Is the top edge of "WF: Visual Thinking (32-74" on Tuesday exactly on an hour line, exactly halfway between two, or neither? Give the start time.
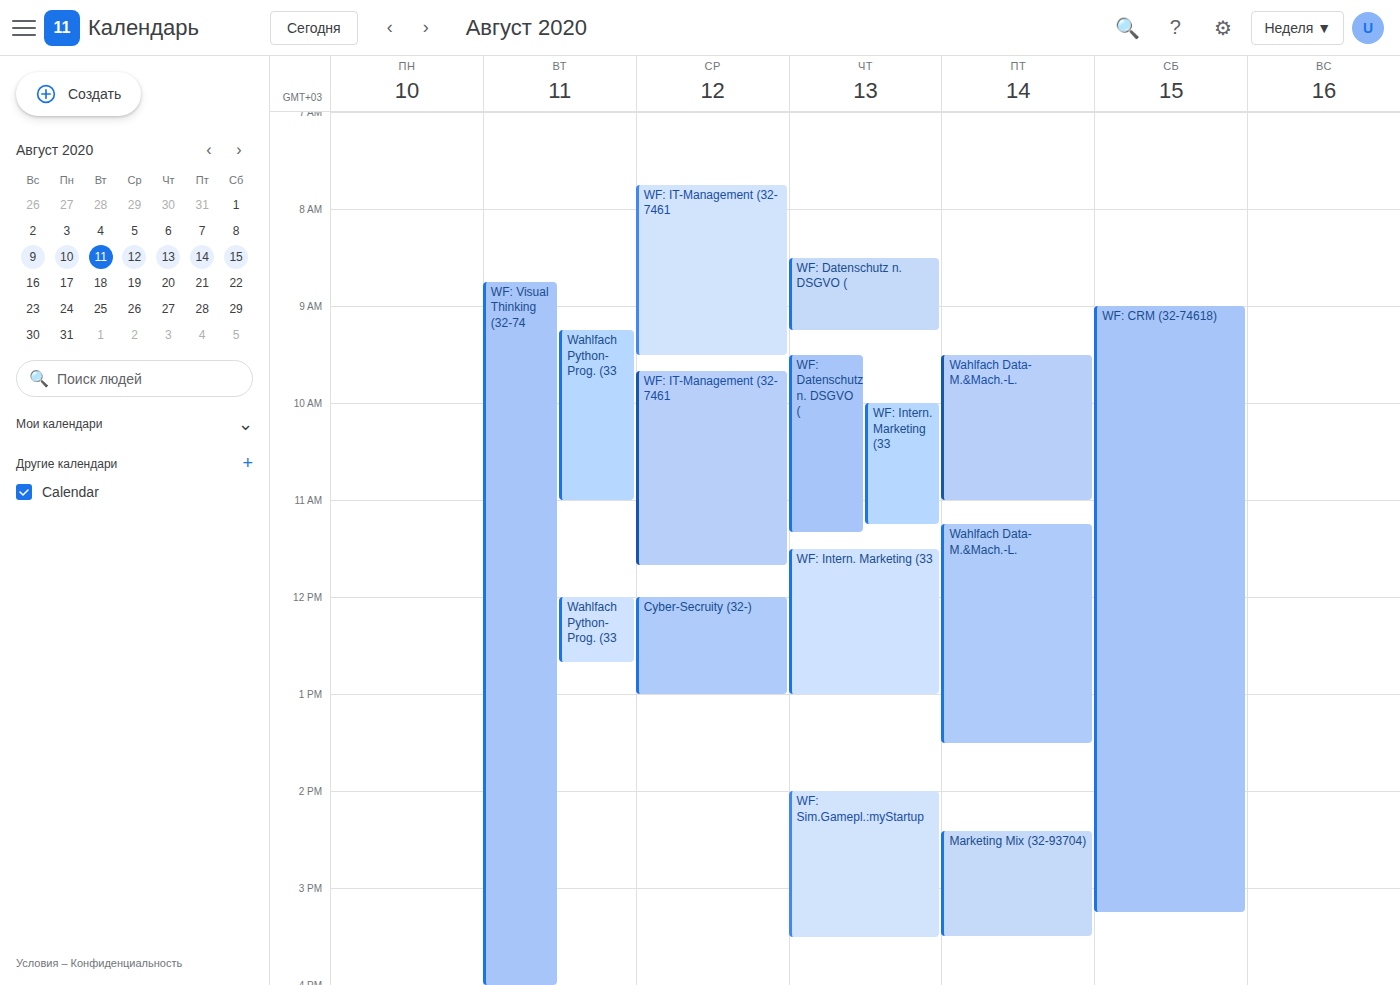
8:45 AM -- neither: three quarters of the way from the 8 AM line to the 9 AM line.